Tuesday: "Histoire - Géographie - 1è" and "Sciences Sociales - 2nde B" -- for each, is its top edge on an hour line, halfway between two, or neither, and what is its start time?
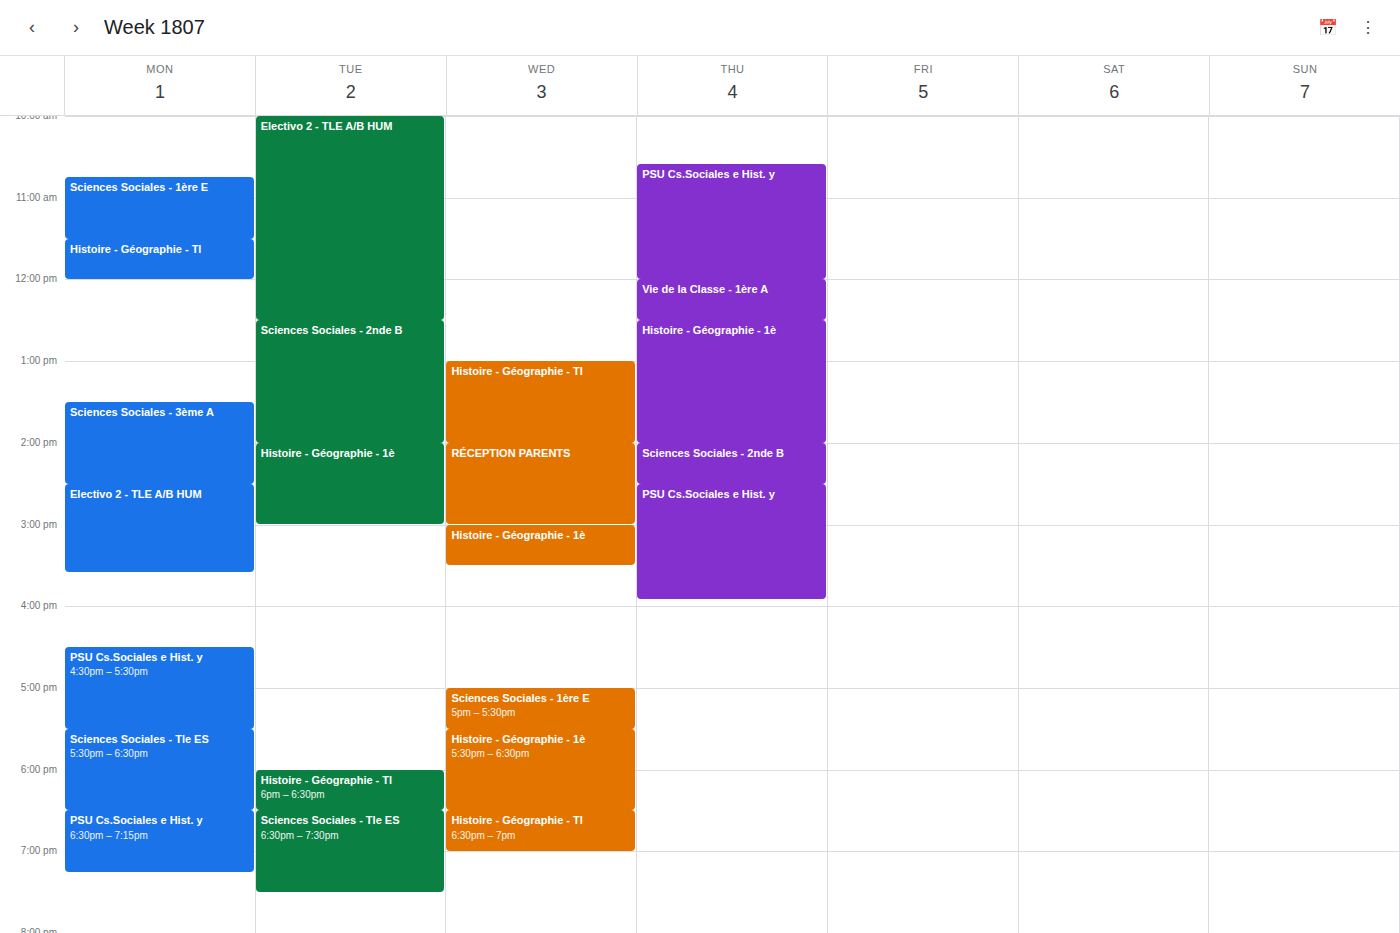
"Histoire - Géographie - 1è": 2:00 PM, exactly on the 2 PM line. "Sciences Sociales - 2nde B": 12:30 PM, halfway between the 12 PM and 1 PM lines.